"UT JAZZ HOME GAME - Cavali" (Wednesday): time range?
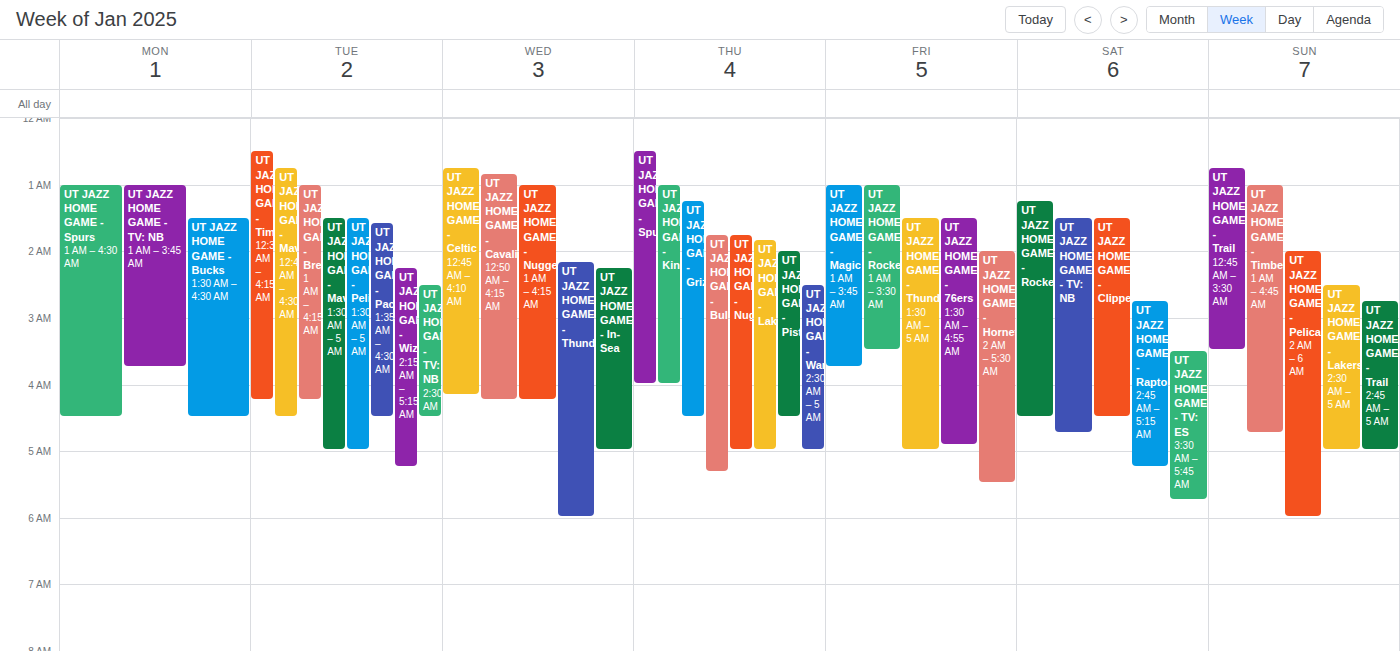
12:50 AM to 4:15 AM